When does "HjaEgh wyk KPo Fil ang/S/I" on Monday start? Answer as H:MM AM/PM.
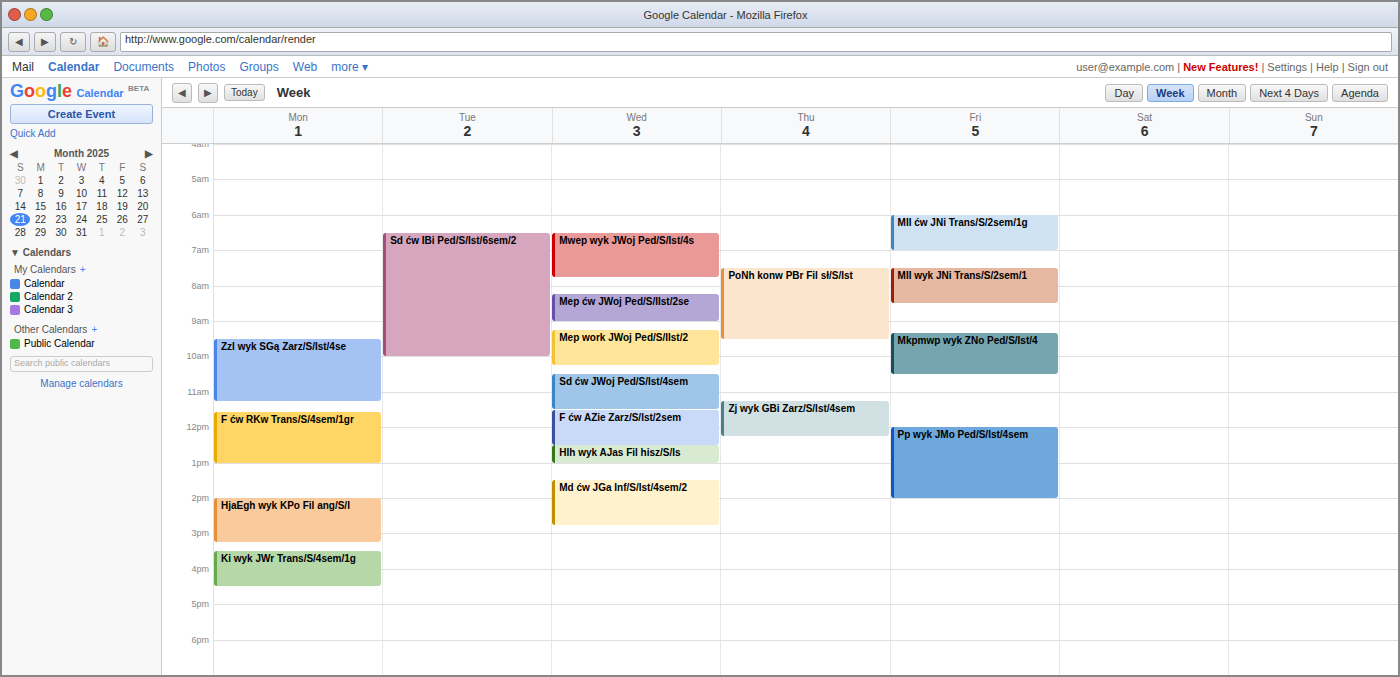
2:00 PM